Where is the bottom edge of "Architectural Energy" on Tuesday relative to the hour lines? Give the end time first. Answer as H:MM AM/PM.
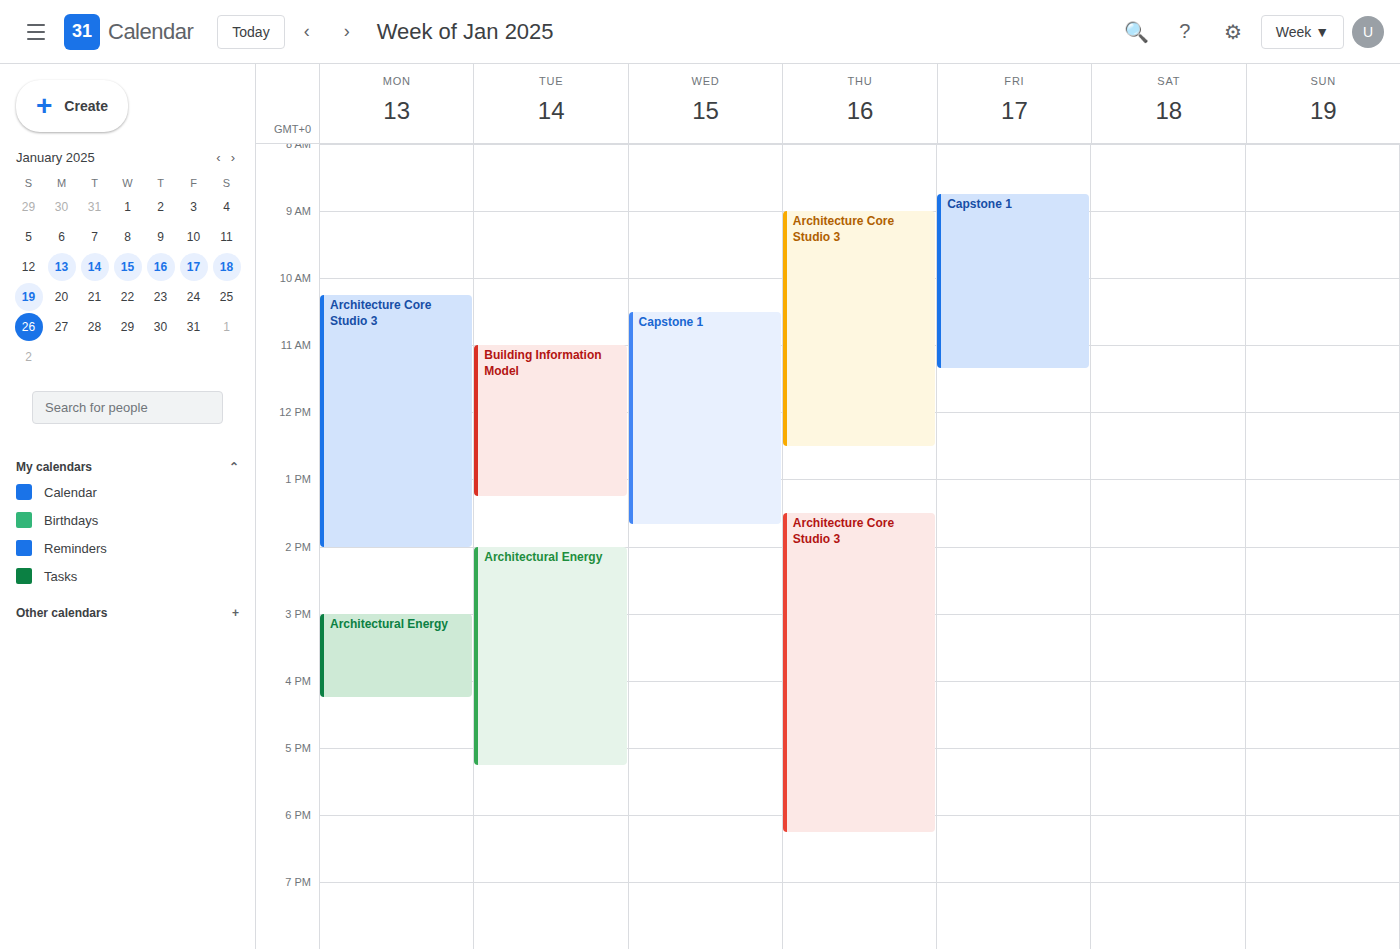
5:15 PM -- neither: a quarter of the way from the 5 PM line to the 6 PM line.